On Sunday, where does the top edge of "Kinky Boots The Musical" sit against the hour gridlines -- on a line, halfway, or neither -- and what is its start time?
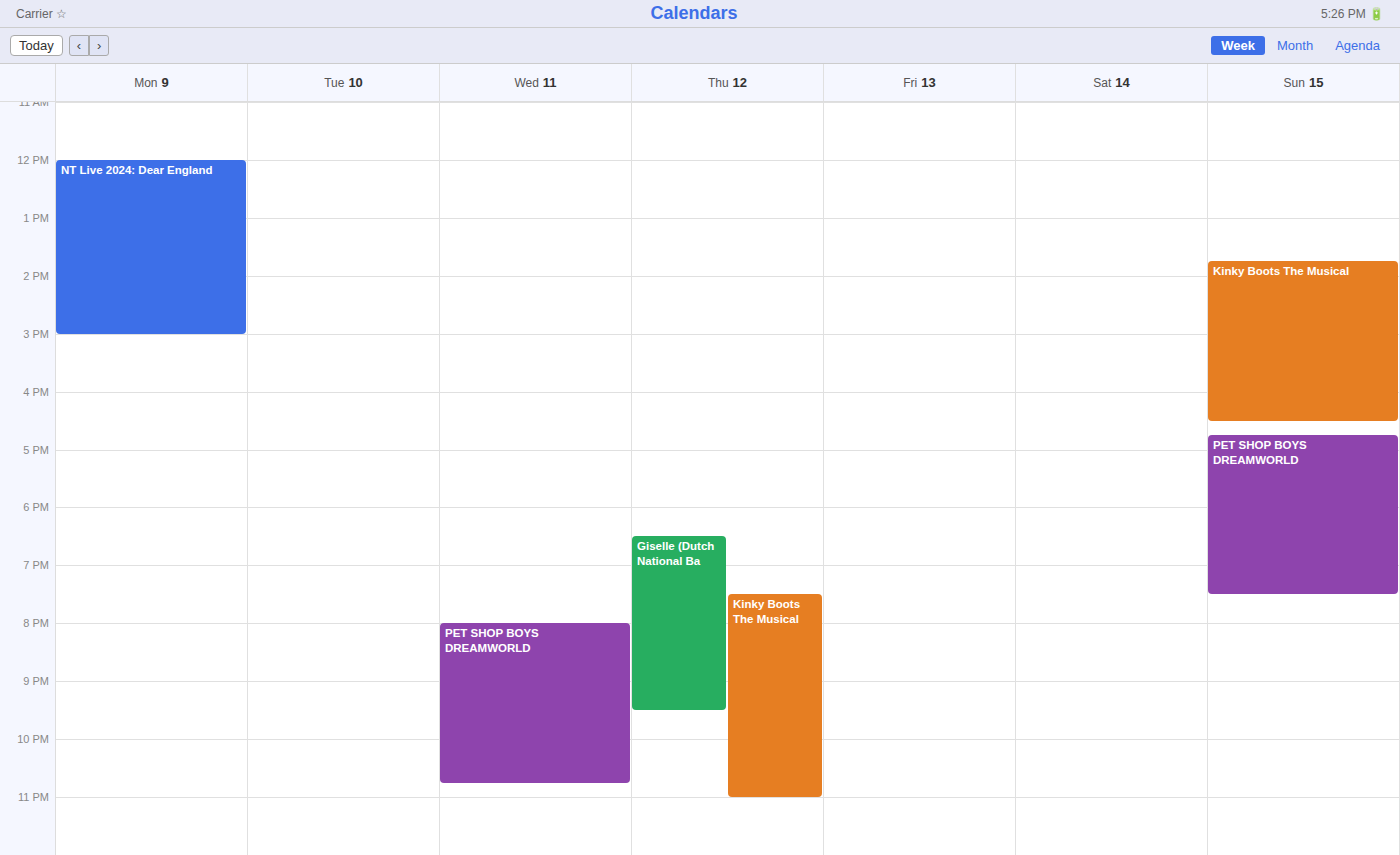
1:45 PM -- neither: three quarters of the way from the 1 PM line to the 2 PM line.